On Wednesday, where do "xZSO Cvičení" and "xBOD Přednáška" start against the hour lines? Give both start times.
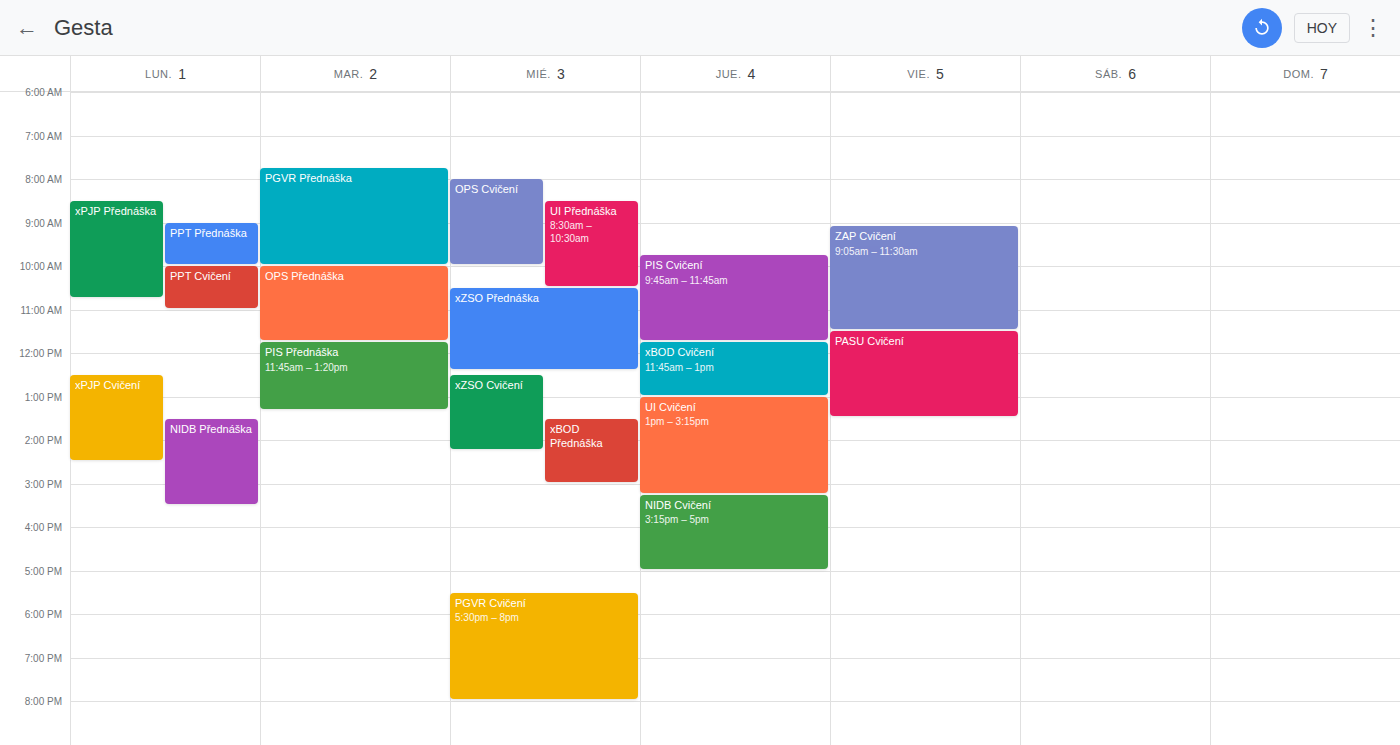
"xZSO Cvičení": 12:30 PM, halfway between the 12 PM and 1 PM lines. "xBOD Přednáška": 1:30 PM, halfway between the 1 PM and 2 PM lines.